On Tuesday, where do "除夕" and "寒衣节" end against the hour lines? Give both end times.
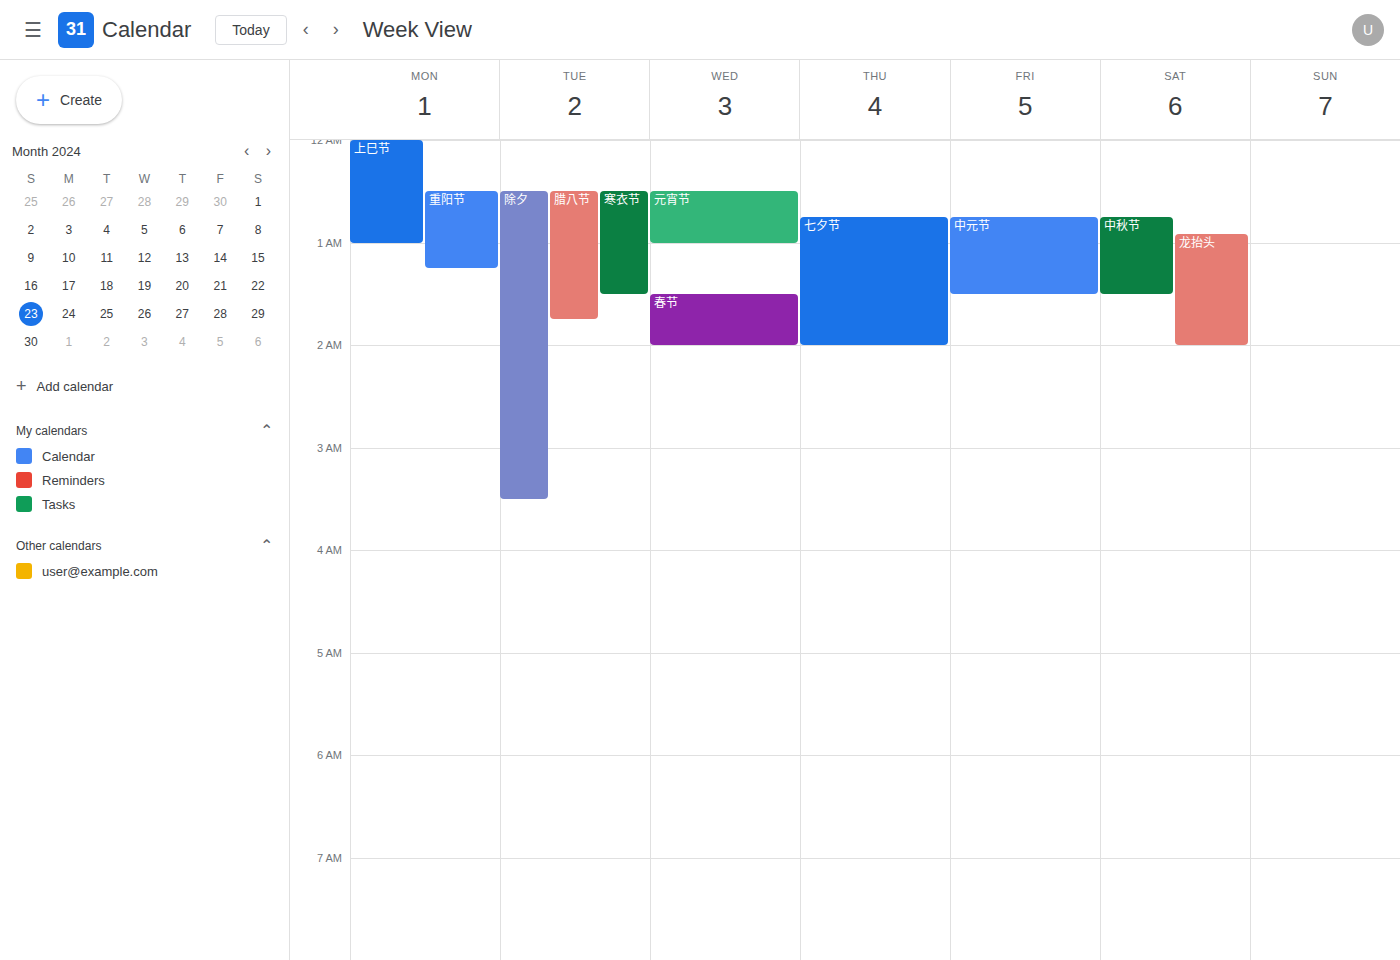
"除夕": 3:30 AM, halfway between the 3 AM and 4 AM lines. "寒衣节": 1:30 AM, halfway between the 1 AM and 2 AM lines.